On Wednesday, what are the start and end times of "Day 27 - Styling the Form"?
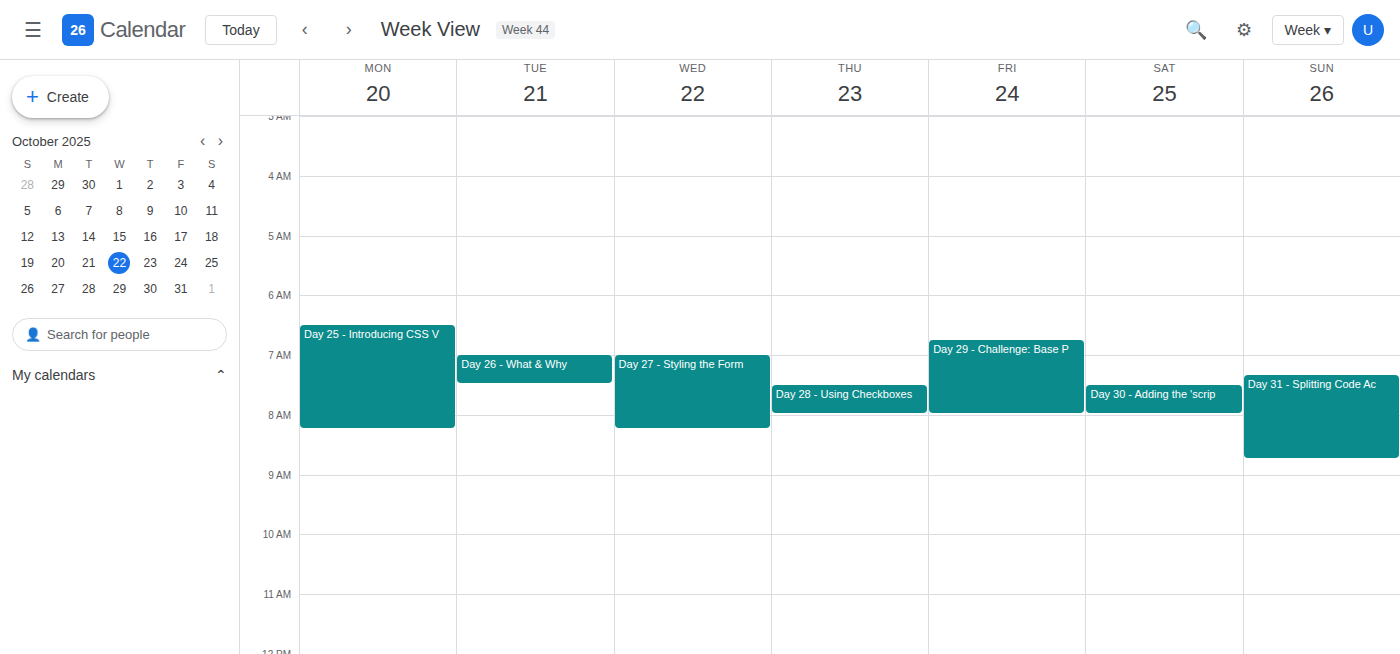
07:00 to 08:15